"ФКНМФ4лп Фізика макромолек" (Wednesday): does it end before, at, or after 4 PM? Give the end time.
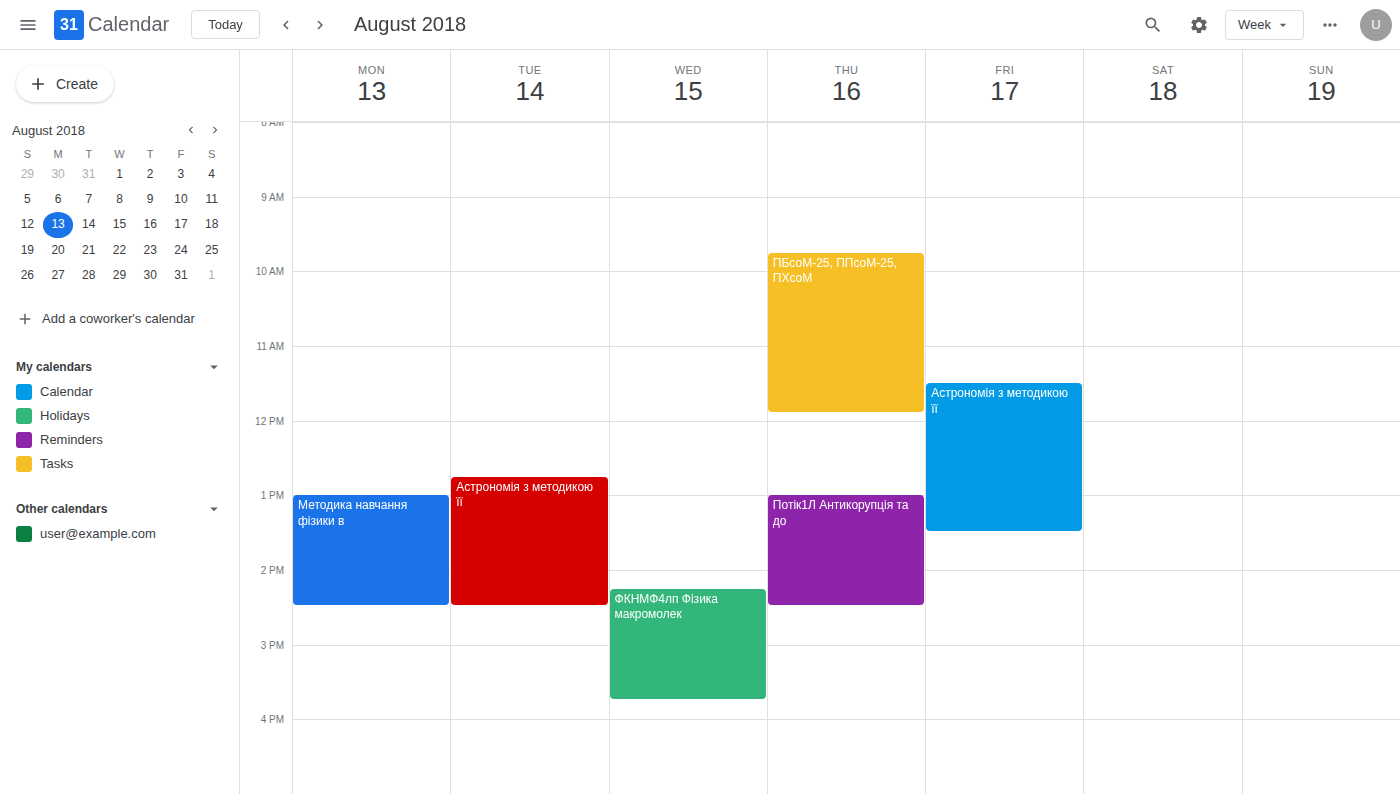
3:45 PM -- before 4 PM, 15 minutes above the 4 PM line.